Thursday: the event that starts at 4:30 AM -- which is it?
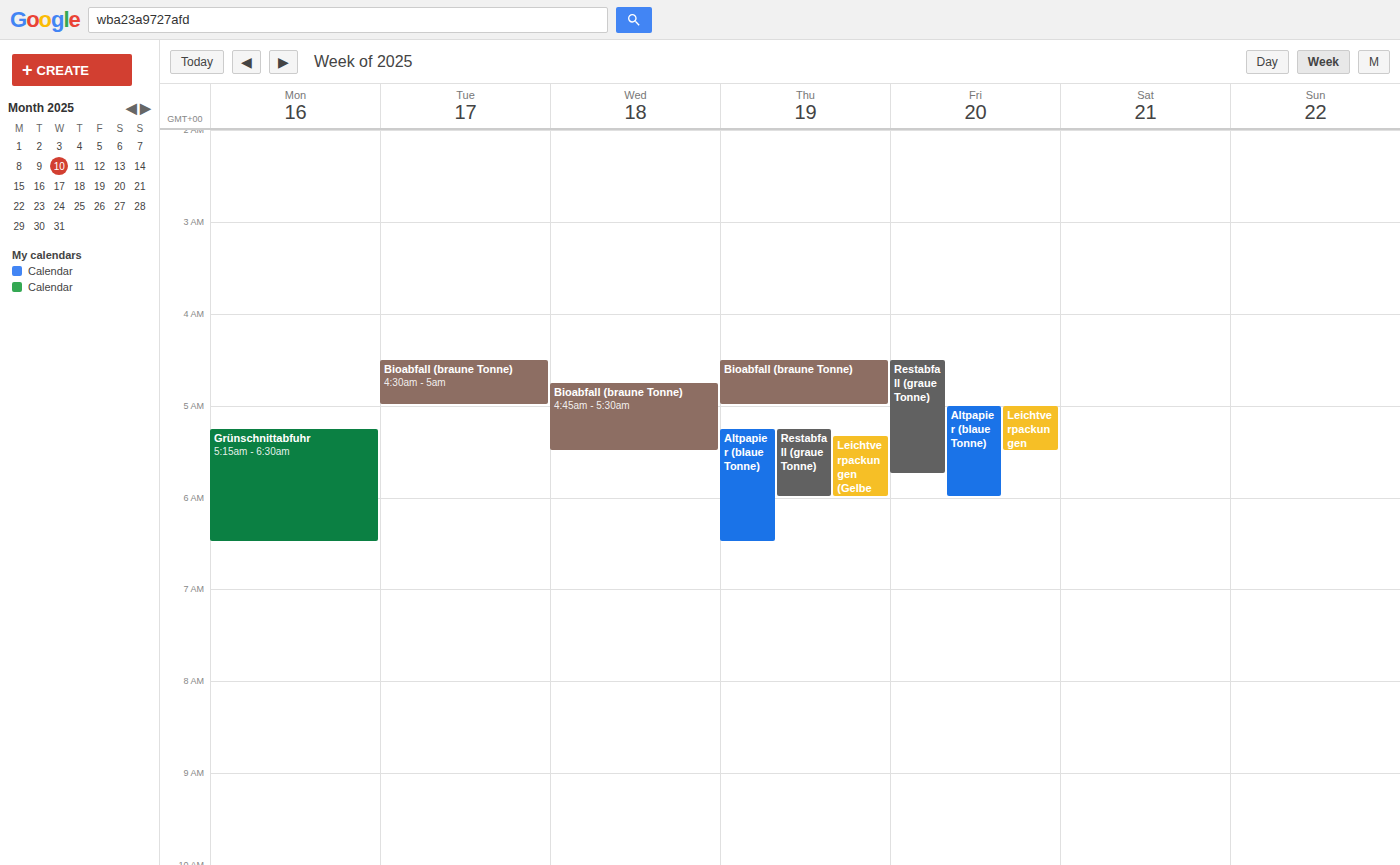
"Bioabfall (braune Tonne)"